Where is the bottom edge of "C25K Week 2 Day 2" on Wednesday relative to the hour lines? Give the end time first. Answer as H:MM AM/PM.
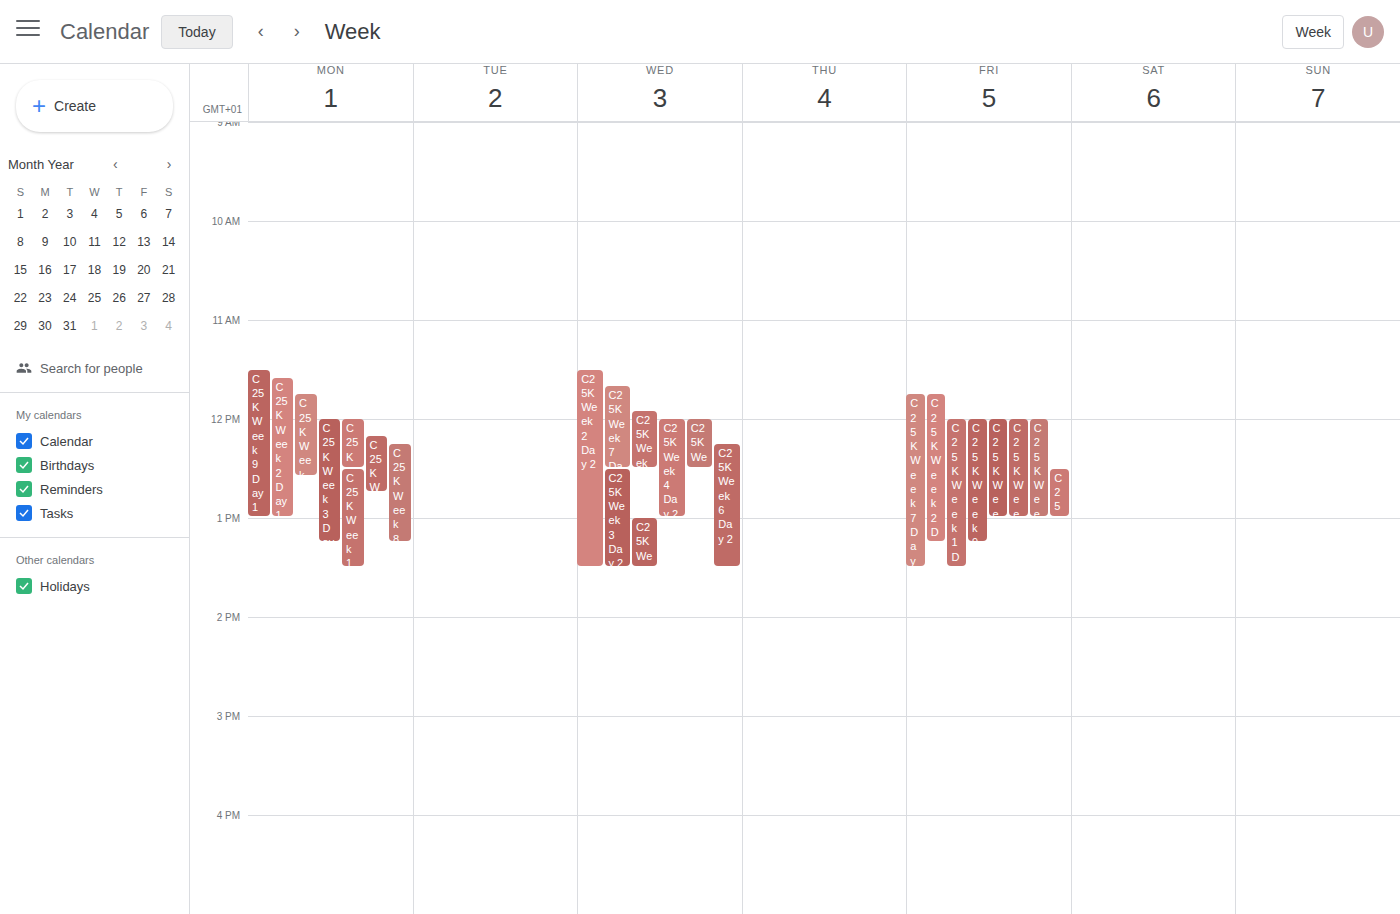
1:30 PM -- halfway between the 1 PM and 2 PM lines.